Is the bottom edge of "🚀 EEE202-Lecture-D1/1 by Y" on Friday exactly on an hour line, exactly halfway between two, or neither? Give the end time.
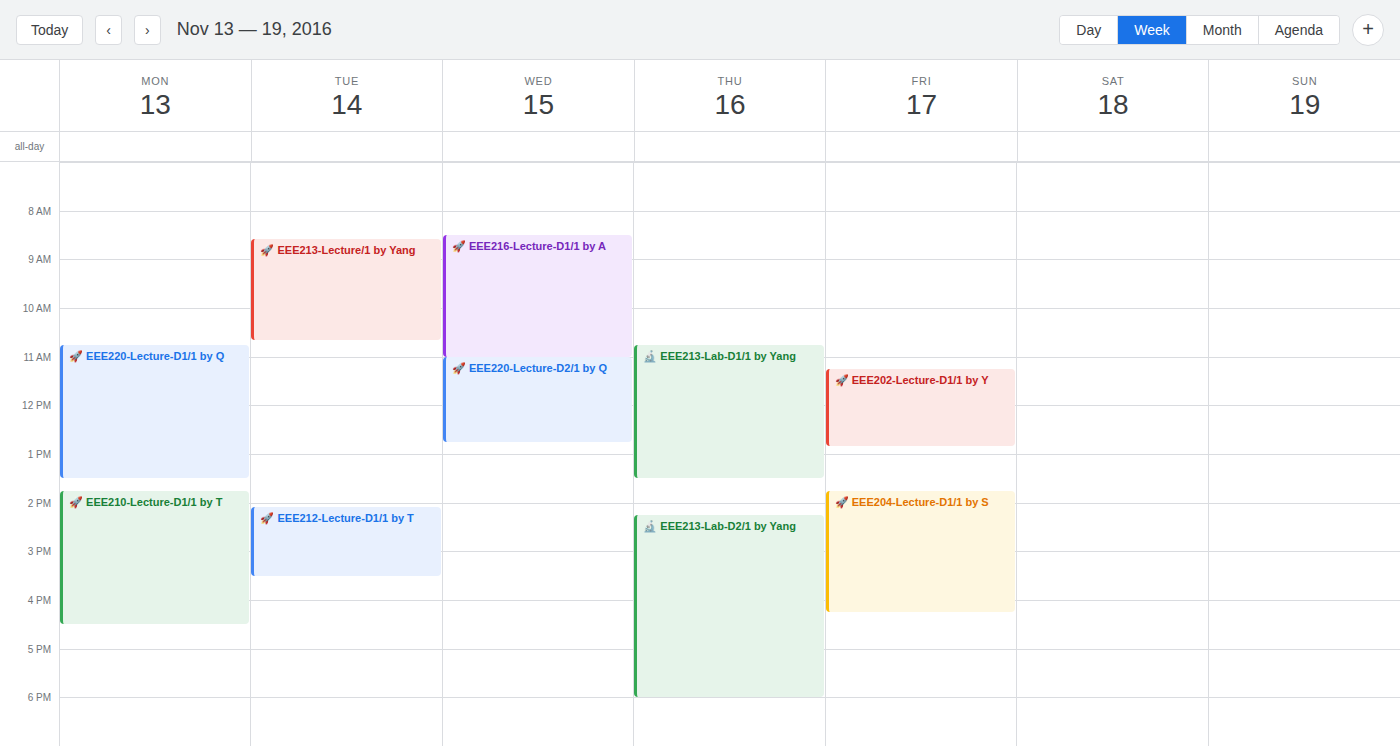
12:50 PM -- neither: 50 minutes below the 12 PM line and 10 minutes above the 1 PM line.